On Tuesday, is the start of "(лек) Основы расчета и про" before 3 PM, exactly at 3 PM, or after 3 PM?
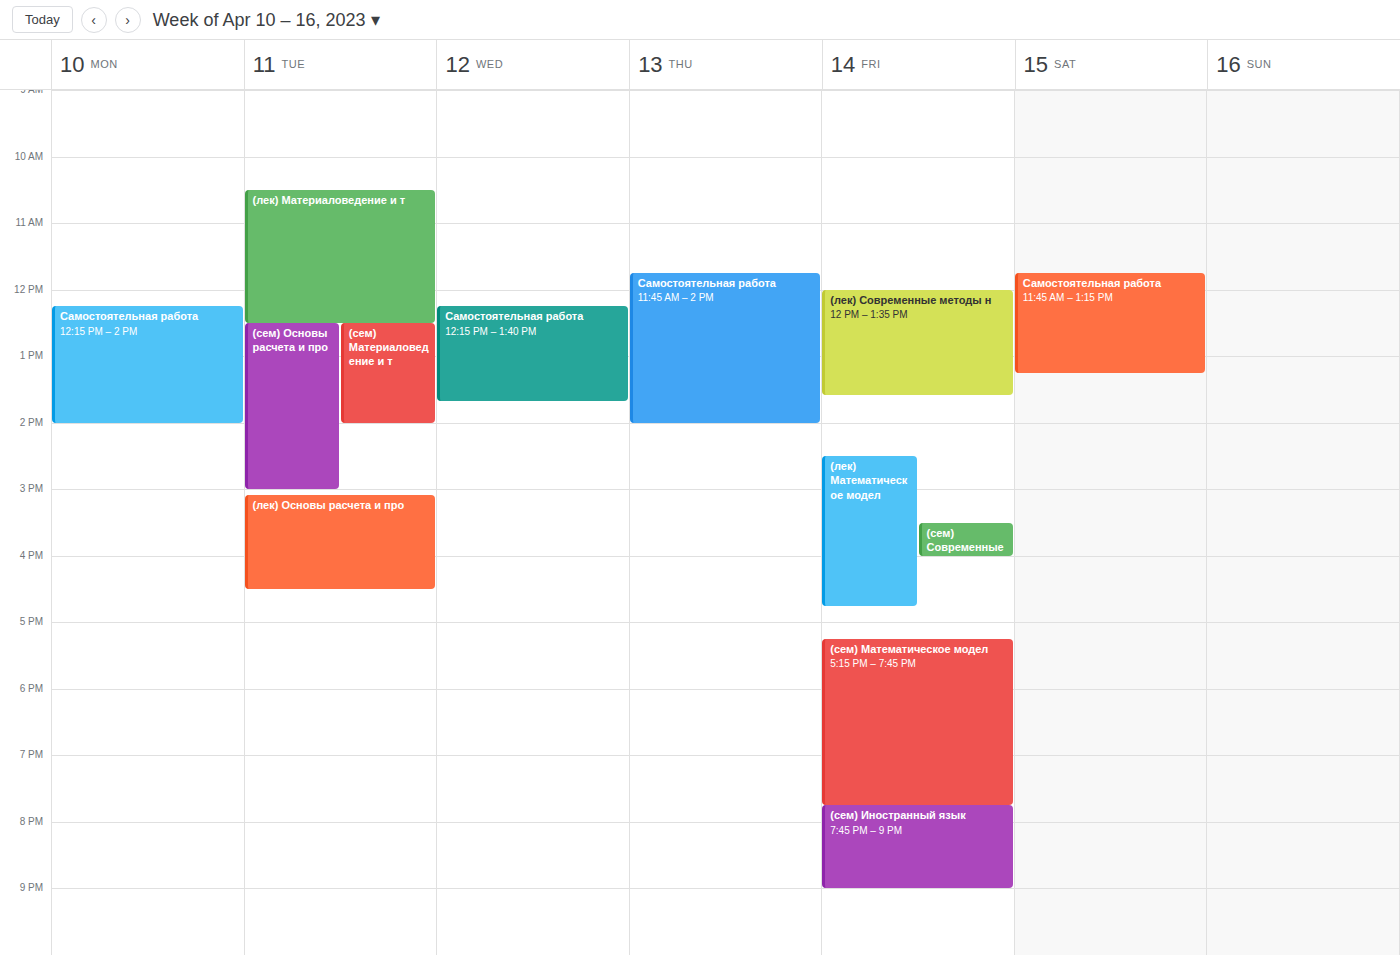
3:05 PM -- after 3 PM, 5 minutes below the 3 PM line.